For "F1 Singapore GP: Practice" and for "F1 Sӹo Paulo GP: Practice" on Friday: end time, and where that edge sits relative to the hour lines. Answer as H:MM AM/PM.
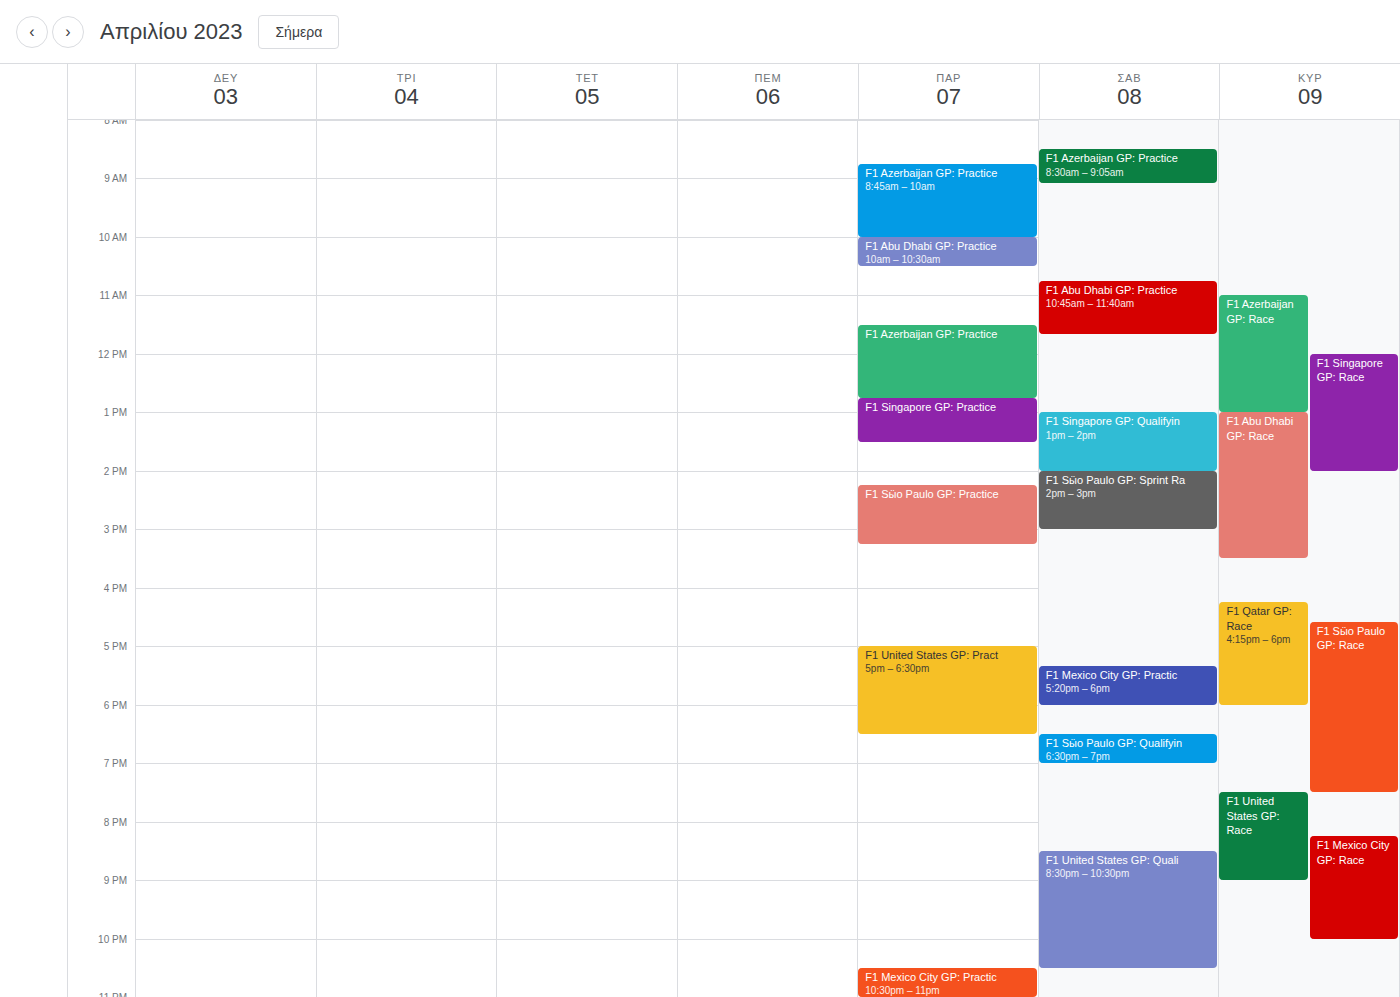
"F1 Singapore GP: Practice": 1:30 PM, halfway between the 1 PM and 2 PM lines. "F1 Sӹo Paulo GP: Practice": 3:15 PM, neither: a quarter of the way from the 3 PM line to the 4 PM line.